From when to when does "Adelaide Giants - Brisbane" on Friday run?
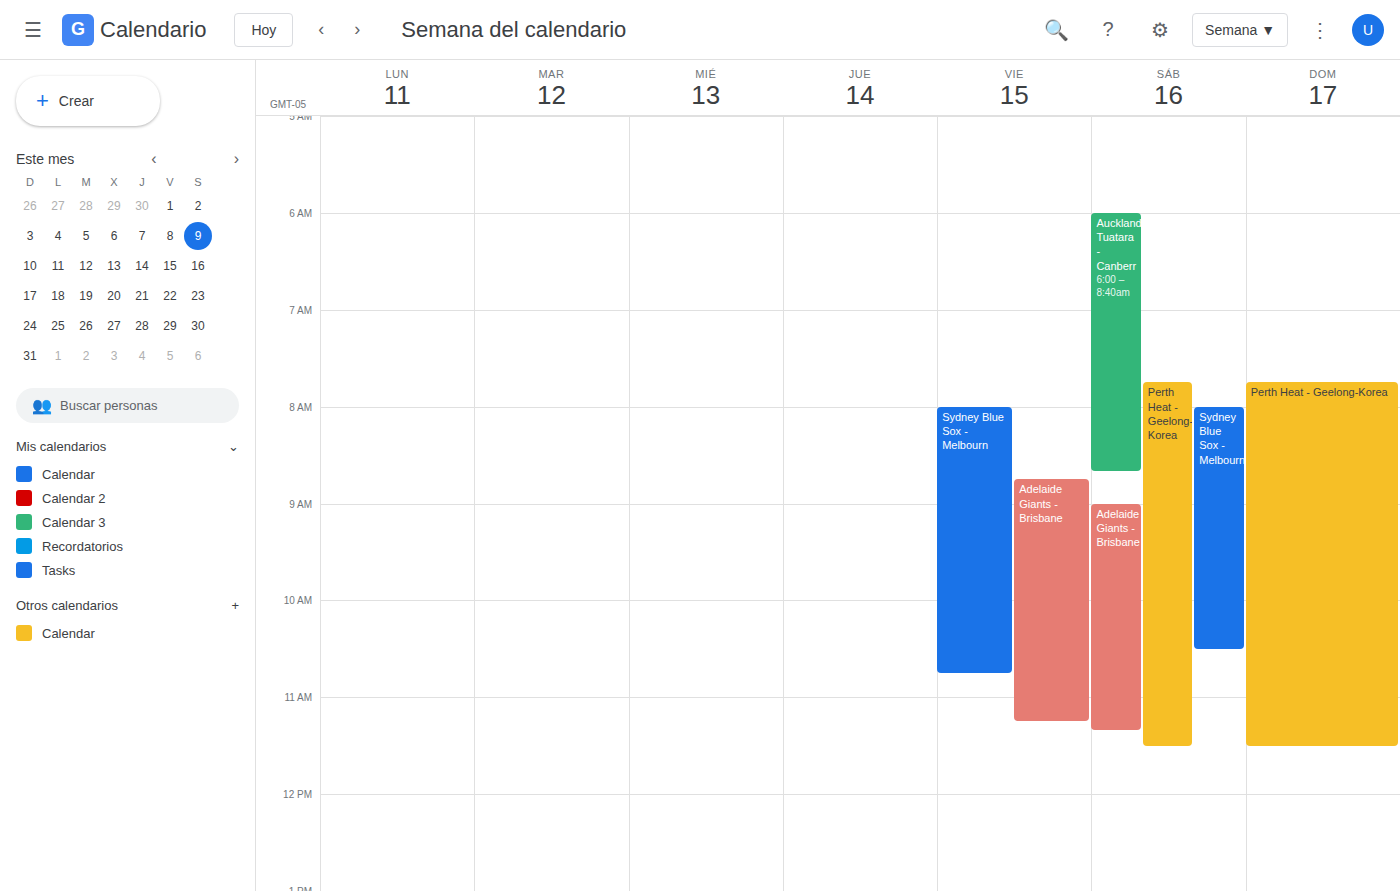
8:45 AM to 11:15 AM